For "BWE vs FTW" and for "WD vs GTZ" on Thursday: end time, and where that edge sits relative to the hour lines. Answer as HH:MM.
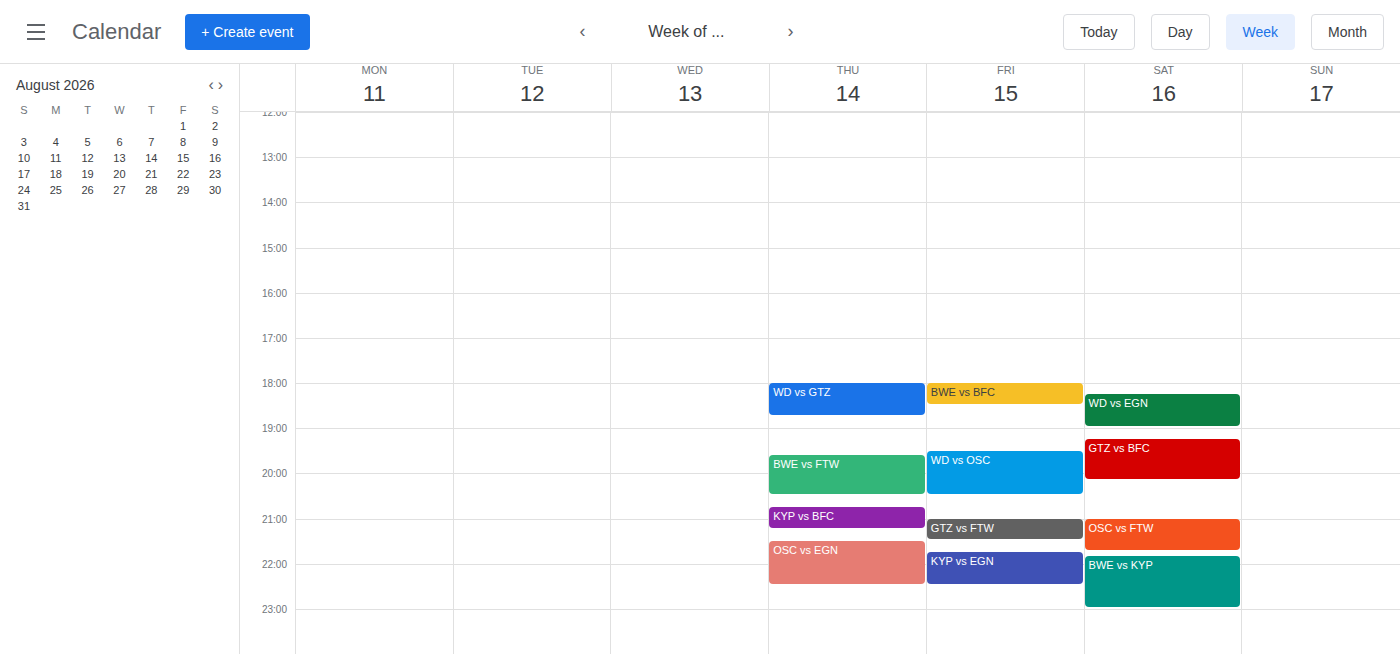
"BWE vs FTW": 20:30, halfway between the 20:00 and 21:00 lines. "WD vs GTZ": 18:45, neither: three quarters of the way from the 18:00 line to the 19:00 line.